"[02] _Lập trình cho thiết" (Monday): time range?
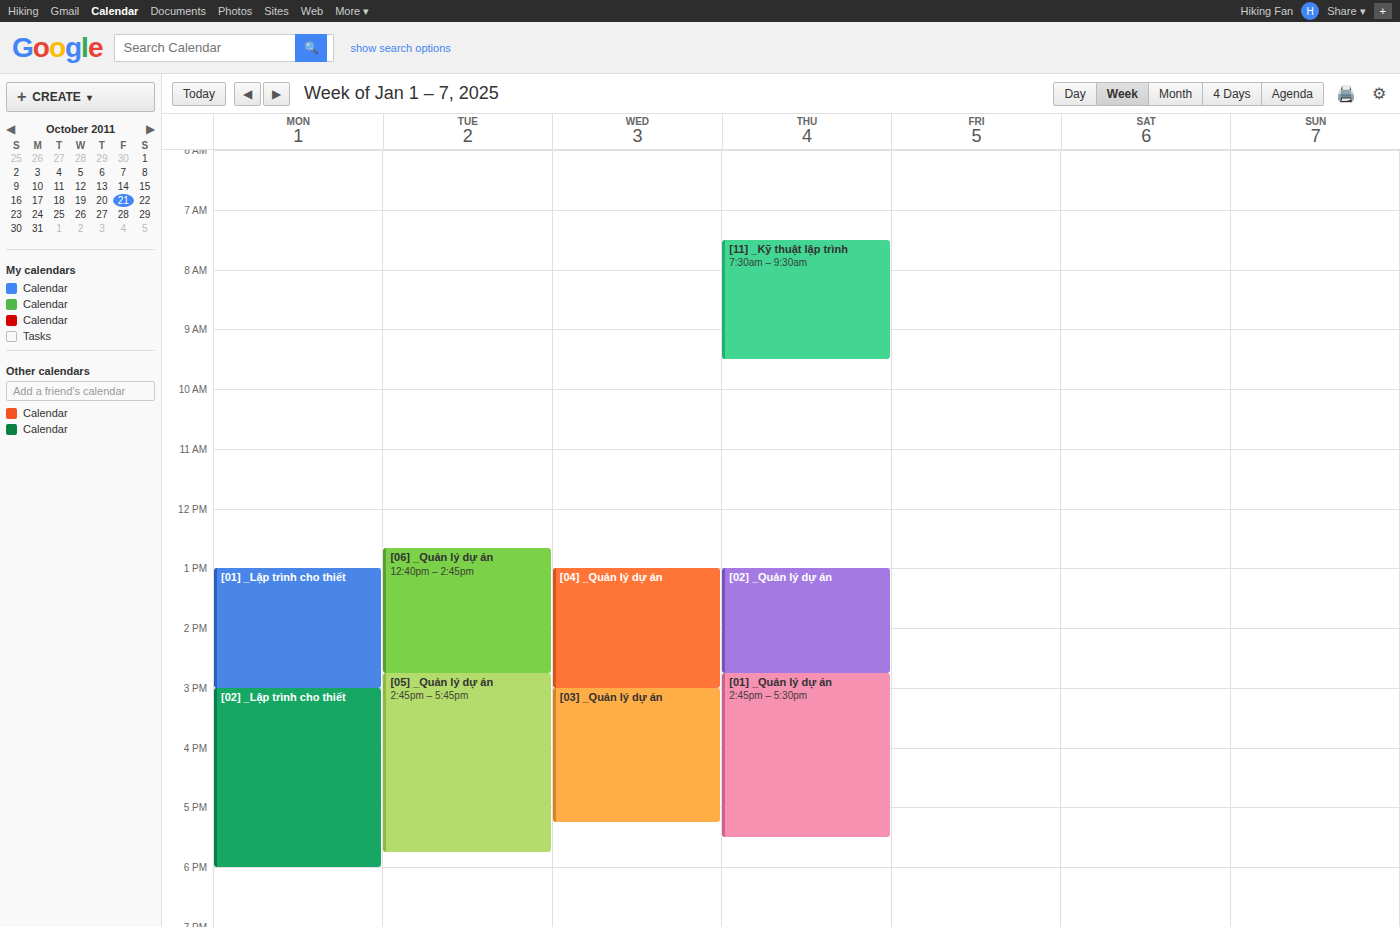
3:00 PM to 6:00 PM